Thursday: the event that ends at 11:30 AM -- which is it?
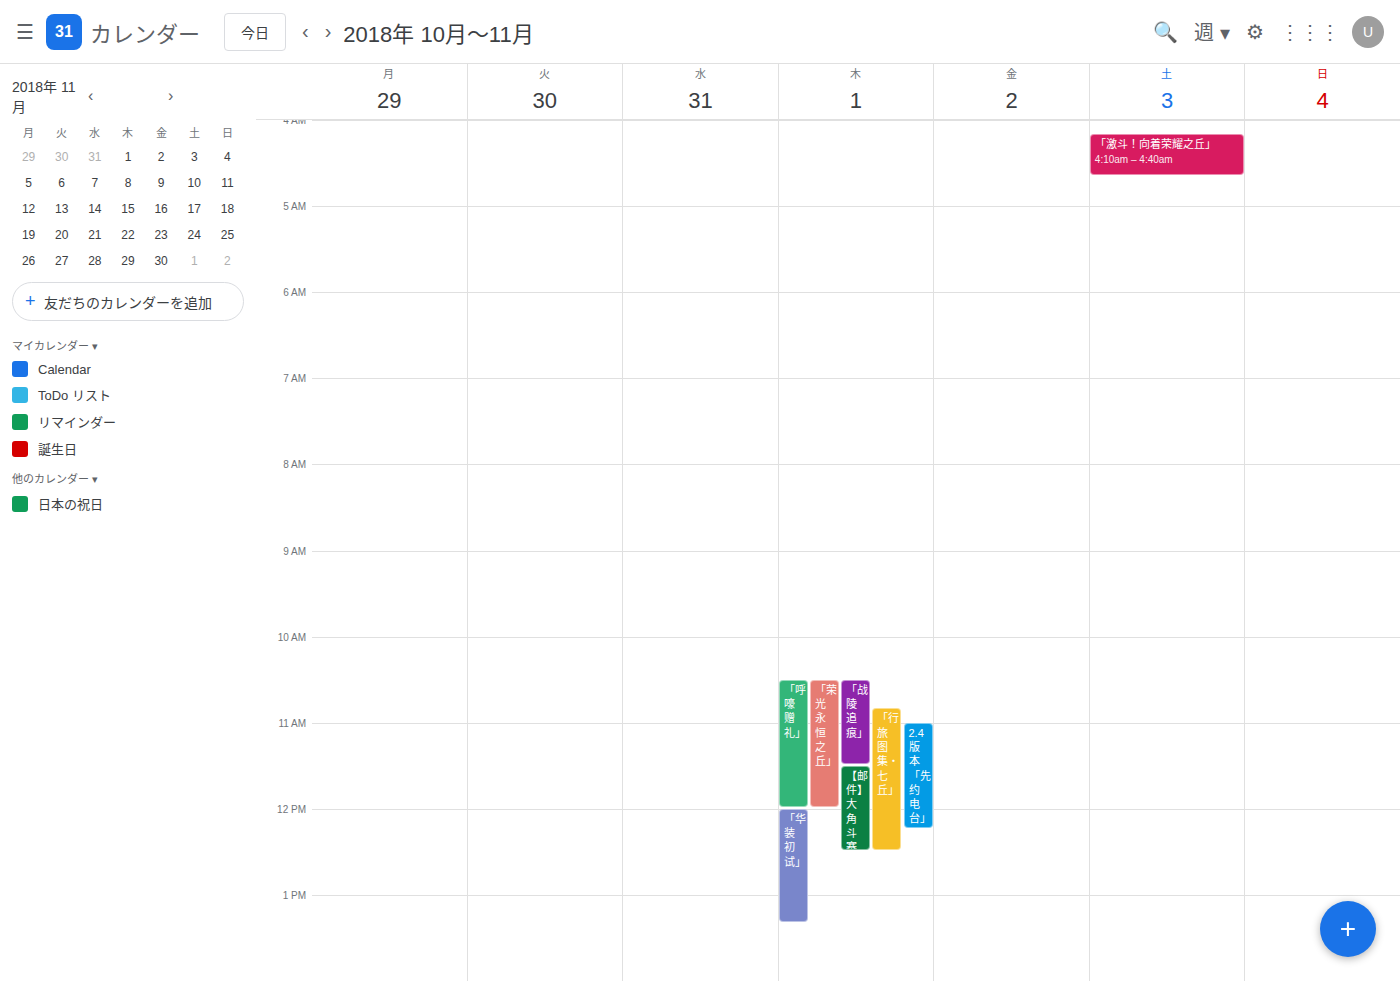
"「战陵追痕」"